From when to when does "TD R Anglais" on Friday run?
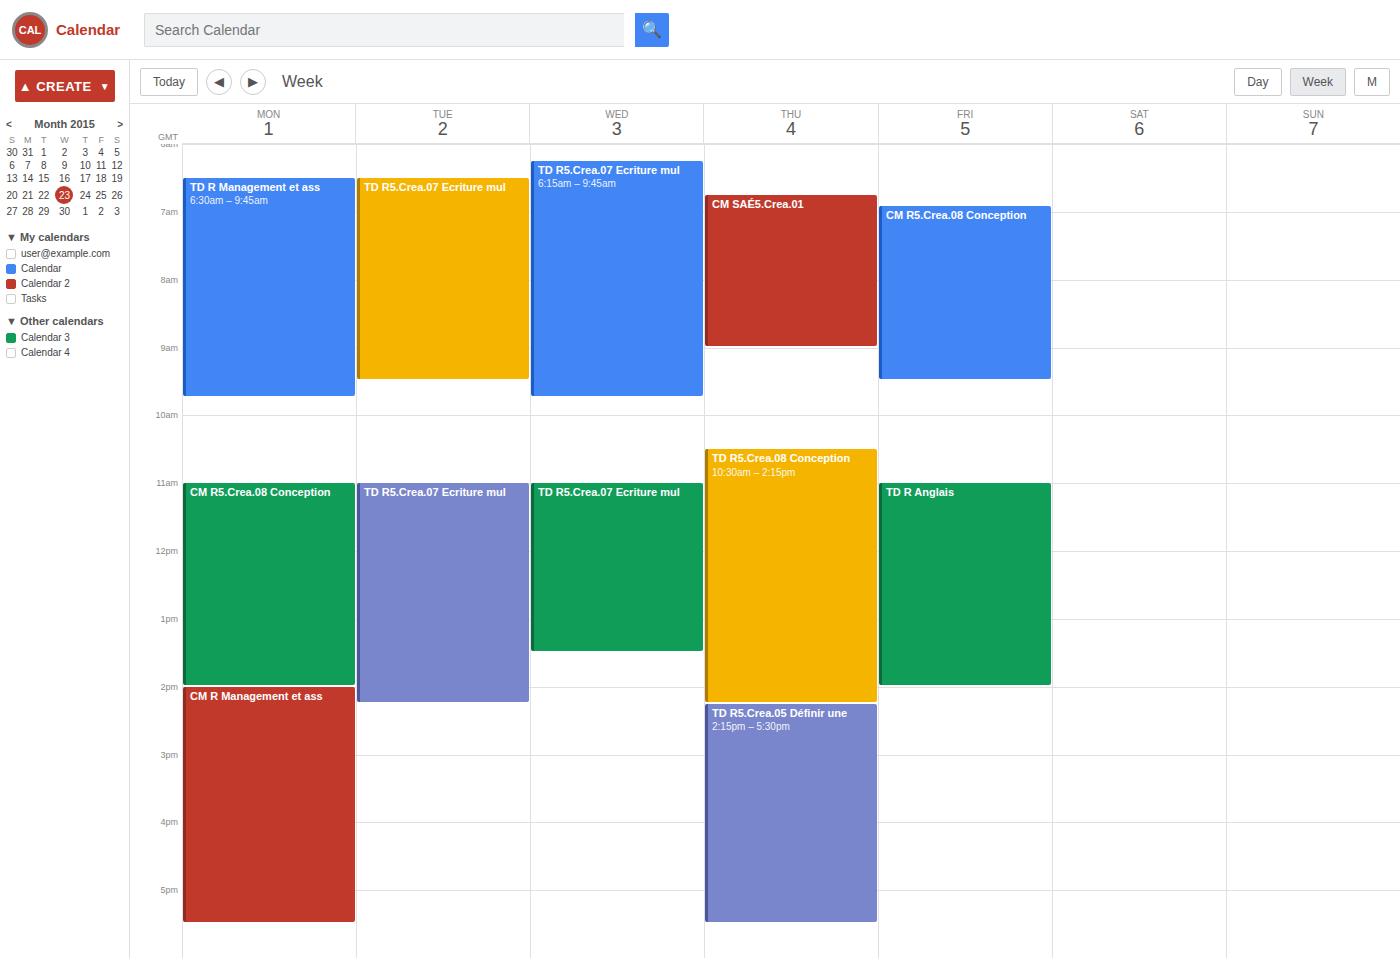
11:00 AM to 2:00 PM